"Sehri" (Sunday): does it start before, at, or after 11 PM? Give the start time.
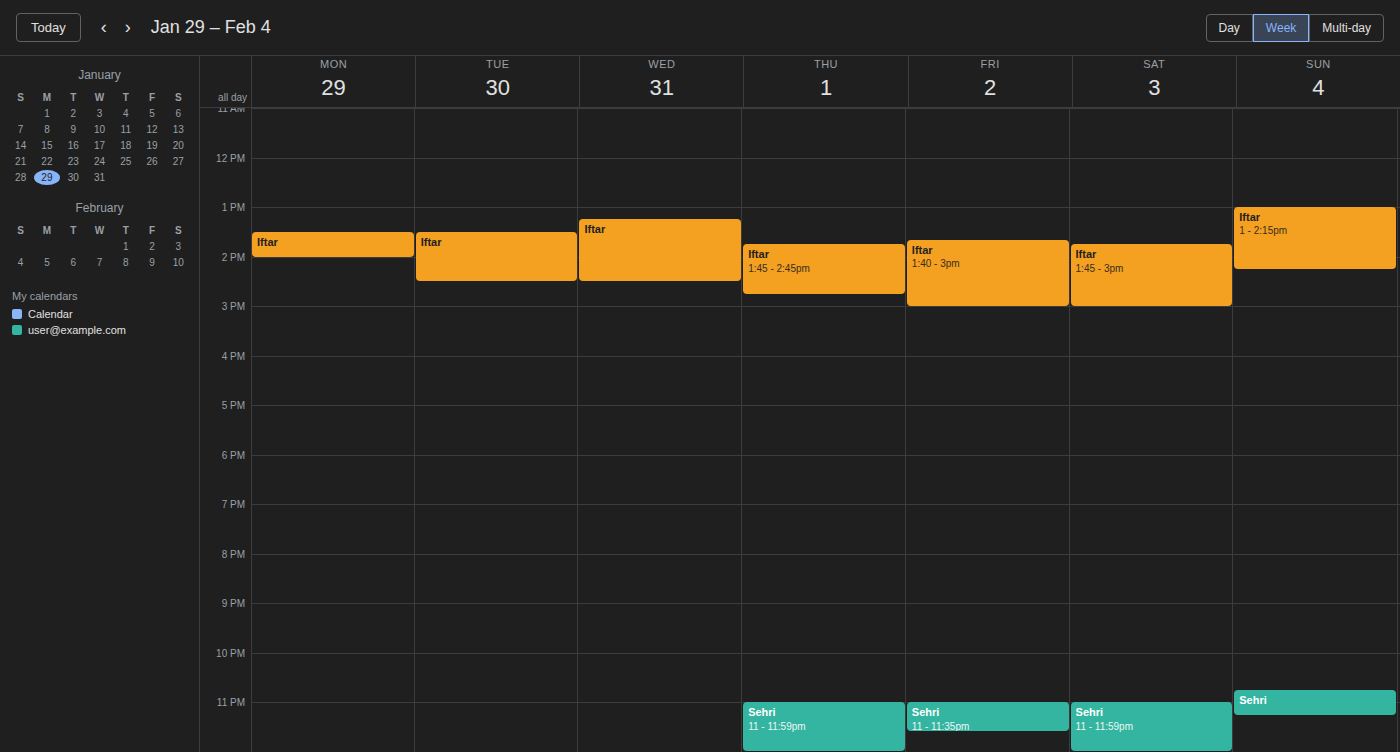
10:45 PM -- before 11 PM, 15 minutes above the 11 PM line.